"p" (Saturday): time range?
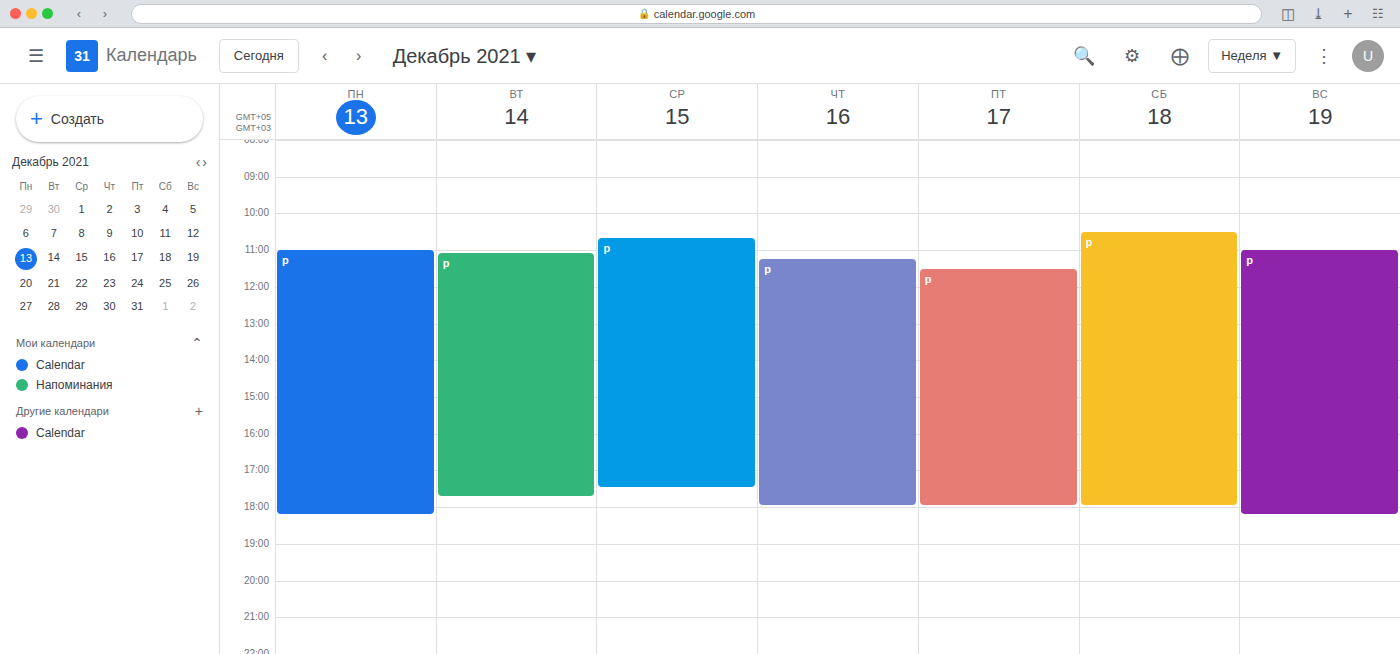
10:30 AM to 6:00 PM